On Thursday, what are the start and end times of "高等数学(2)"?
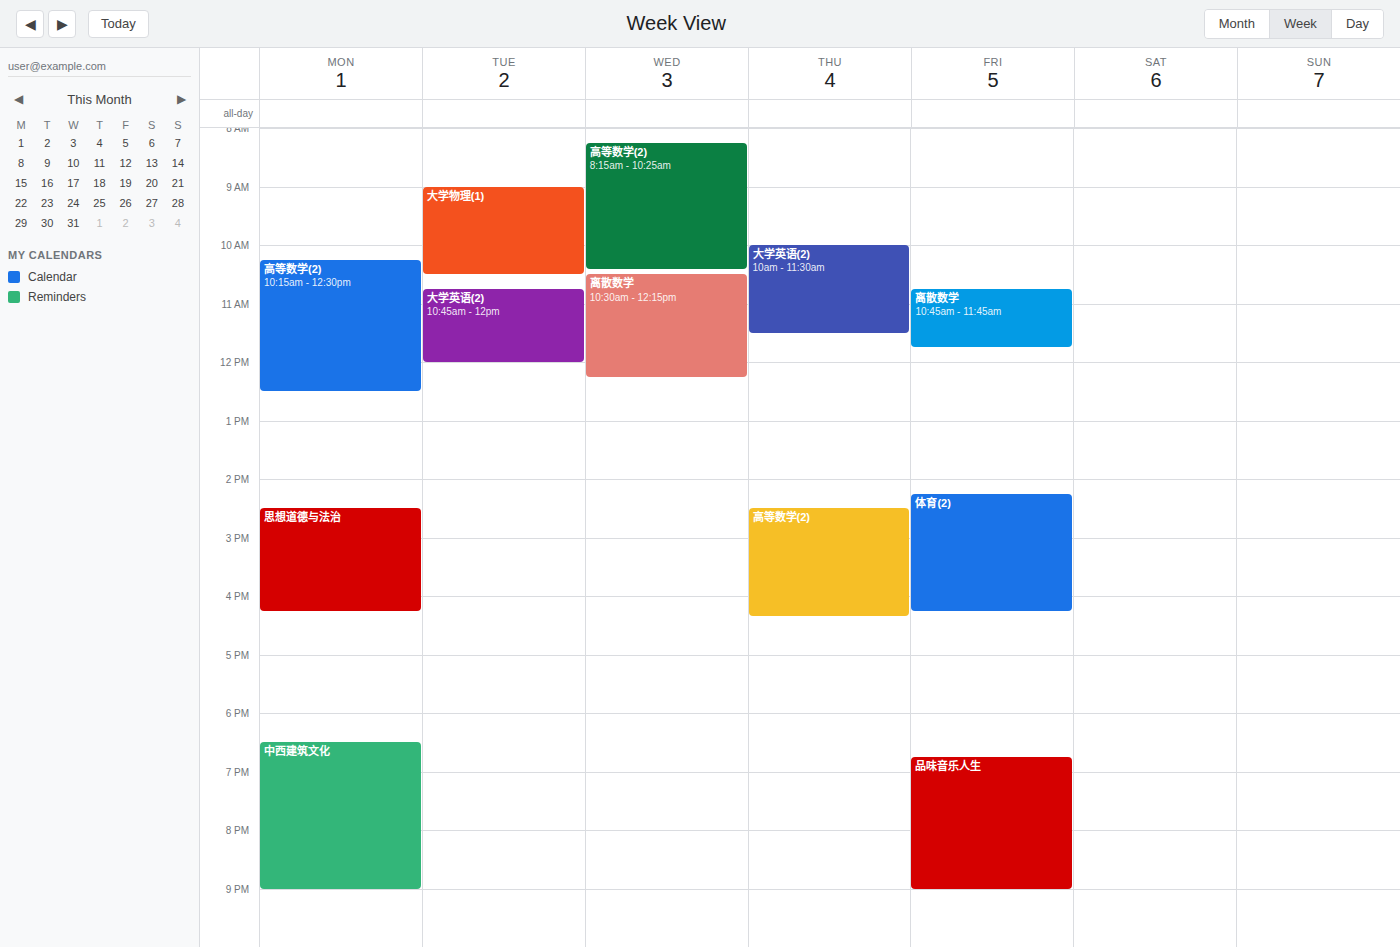
14:30 to 16:20